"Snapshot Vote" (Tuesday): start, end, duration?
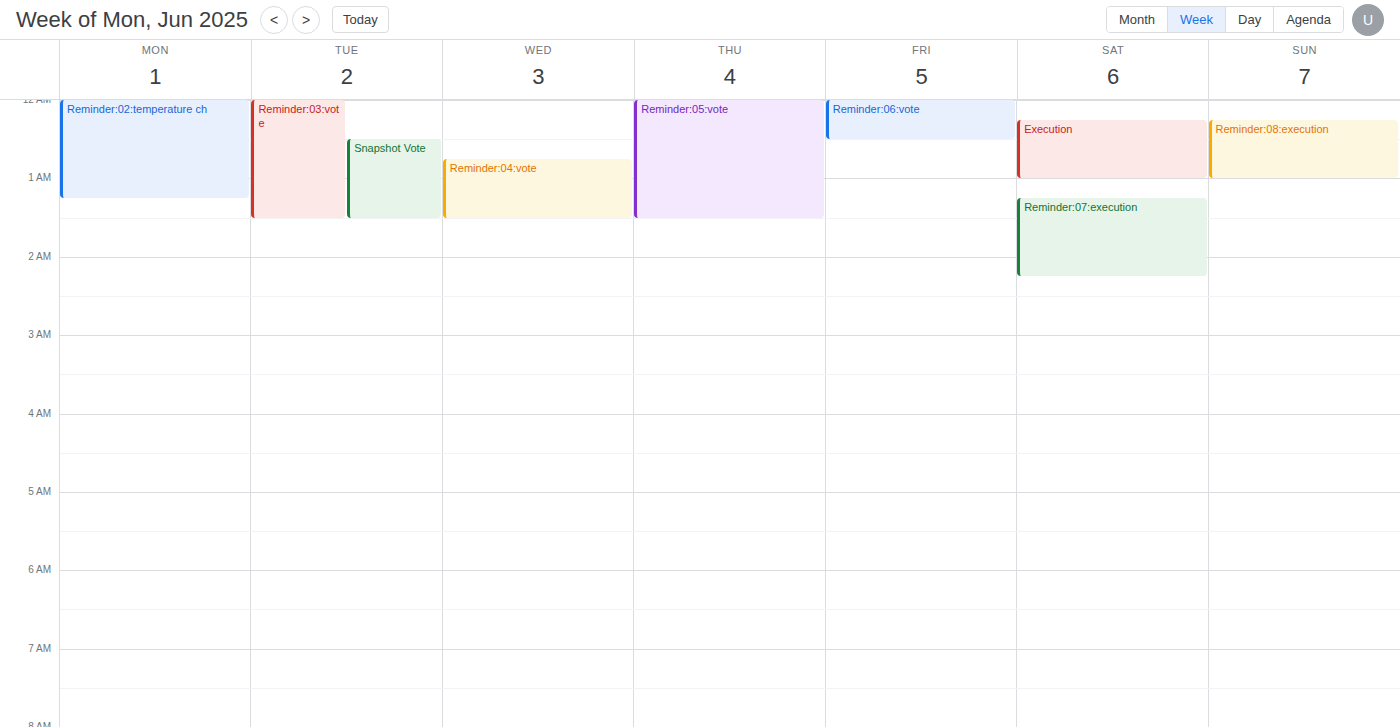
00:30 to 01:30, 1 hour